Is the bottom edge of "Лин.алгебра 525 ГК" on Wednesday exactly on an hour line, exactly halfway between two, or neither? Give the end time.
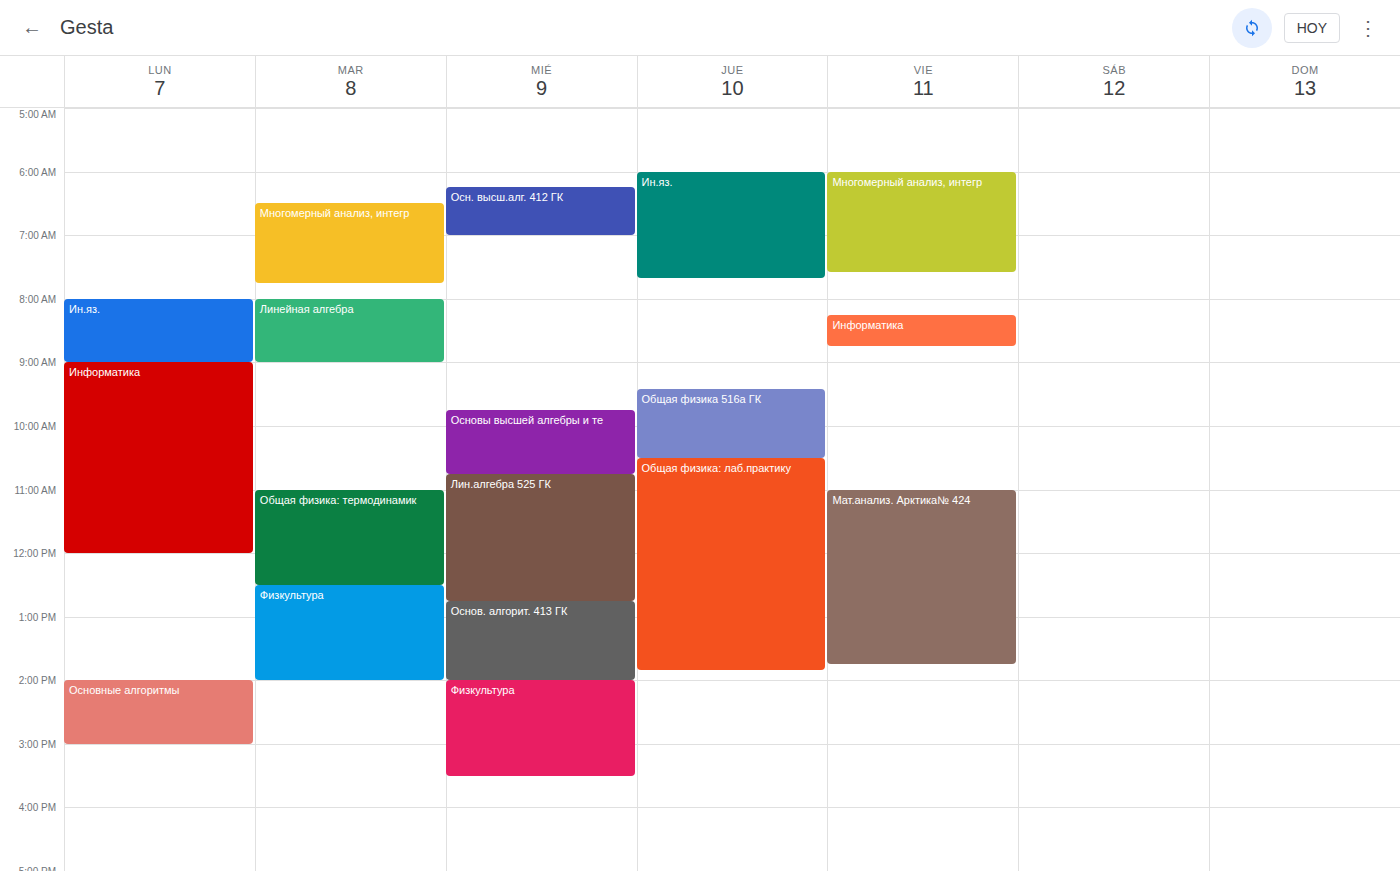
12:45 PM -- neither: three quarters of the way from the 12 PM line to the 1 PM line.